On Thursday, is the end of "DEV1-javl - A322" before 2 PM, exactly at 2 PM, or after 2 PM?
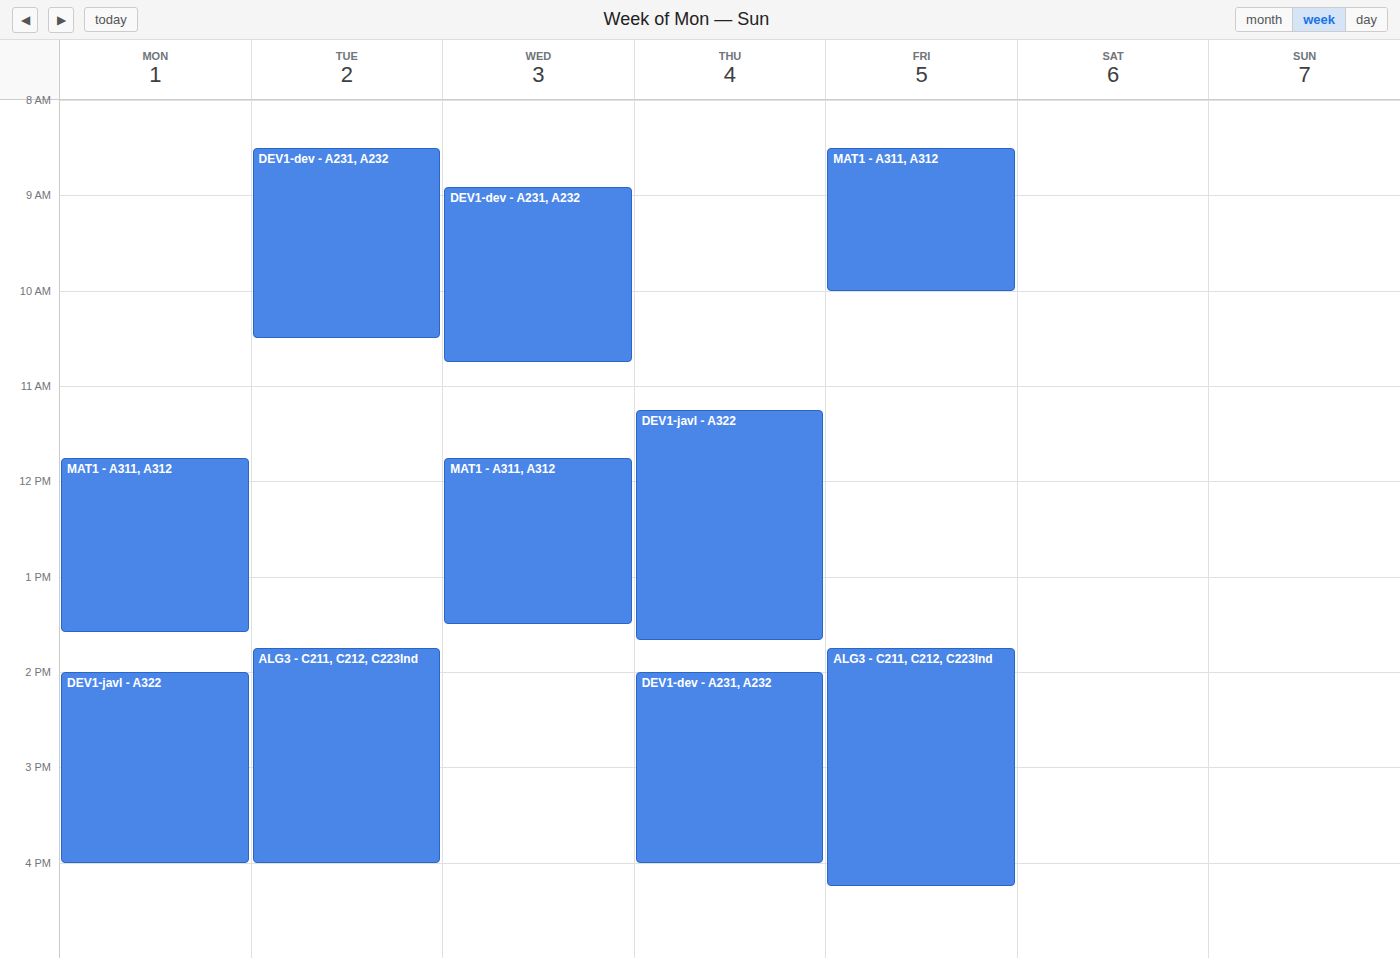
1:40 PM -- before 2 PM, 20 minutes above the 2 PM line.